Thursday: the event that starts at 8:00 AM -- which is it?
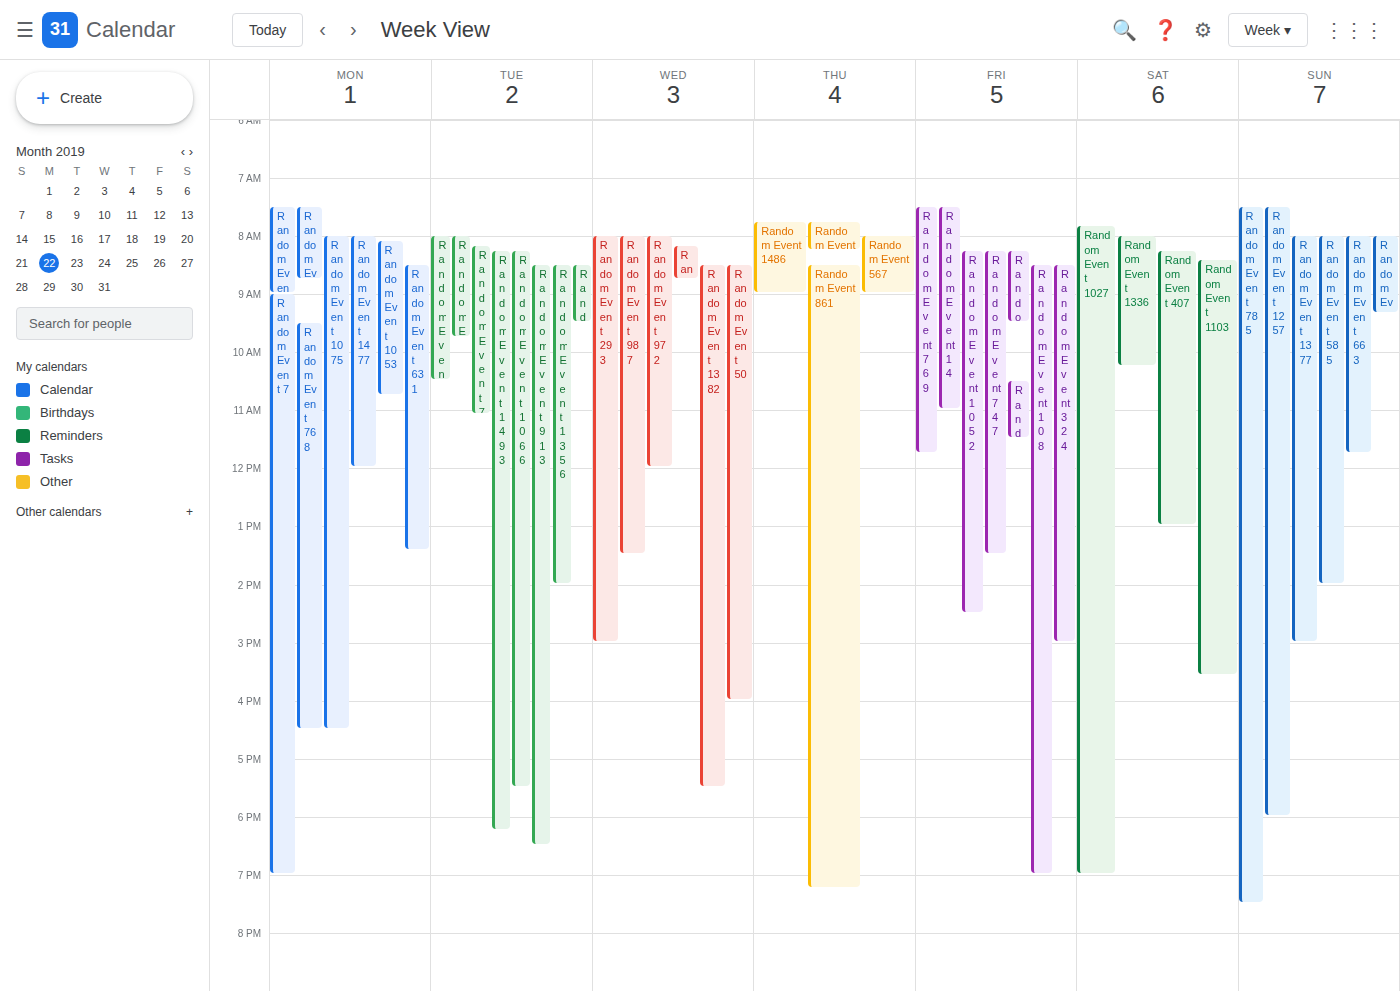
"Random Event 567"